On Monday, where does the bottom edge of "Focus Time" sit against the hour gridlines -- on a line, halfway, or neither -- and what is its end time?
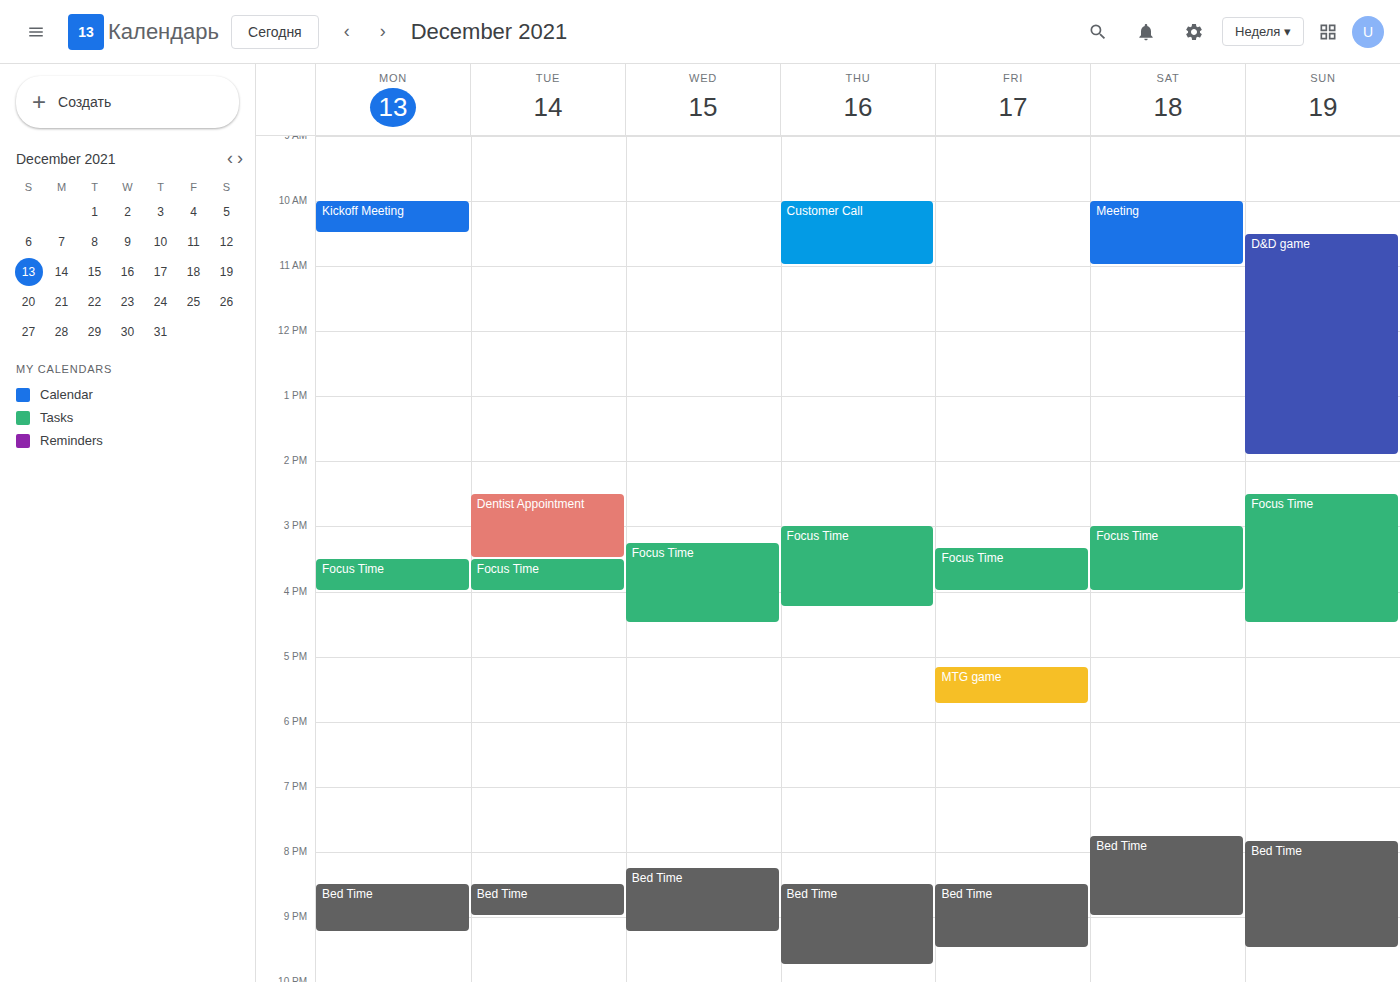
4:00 PM -- exactly on the 4 PM line.